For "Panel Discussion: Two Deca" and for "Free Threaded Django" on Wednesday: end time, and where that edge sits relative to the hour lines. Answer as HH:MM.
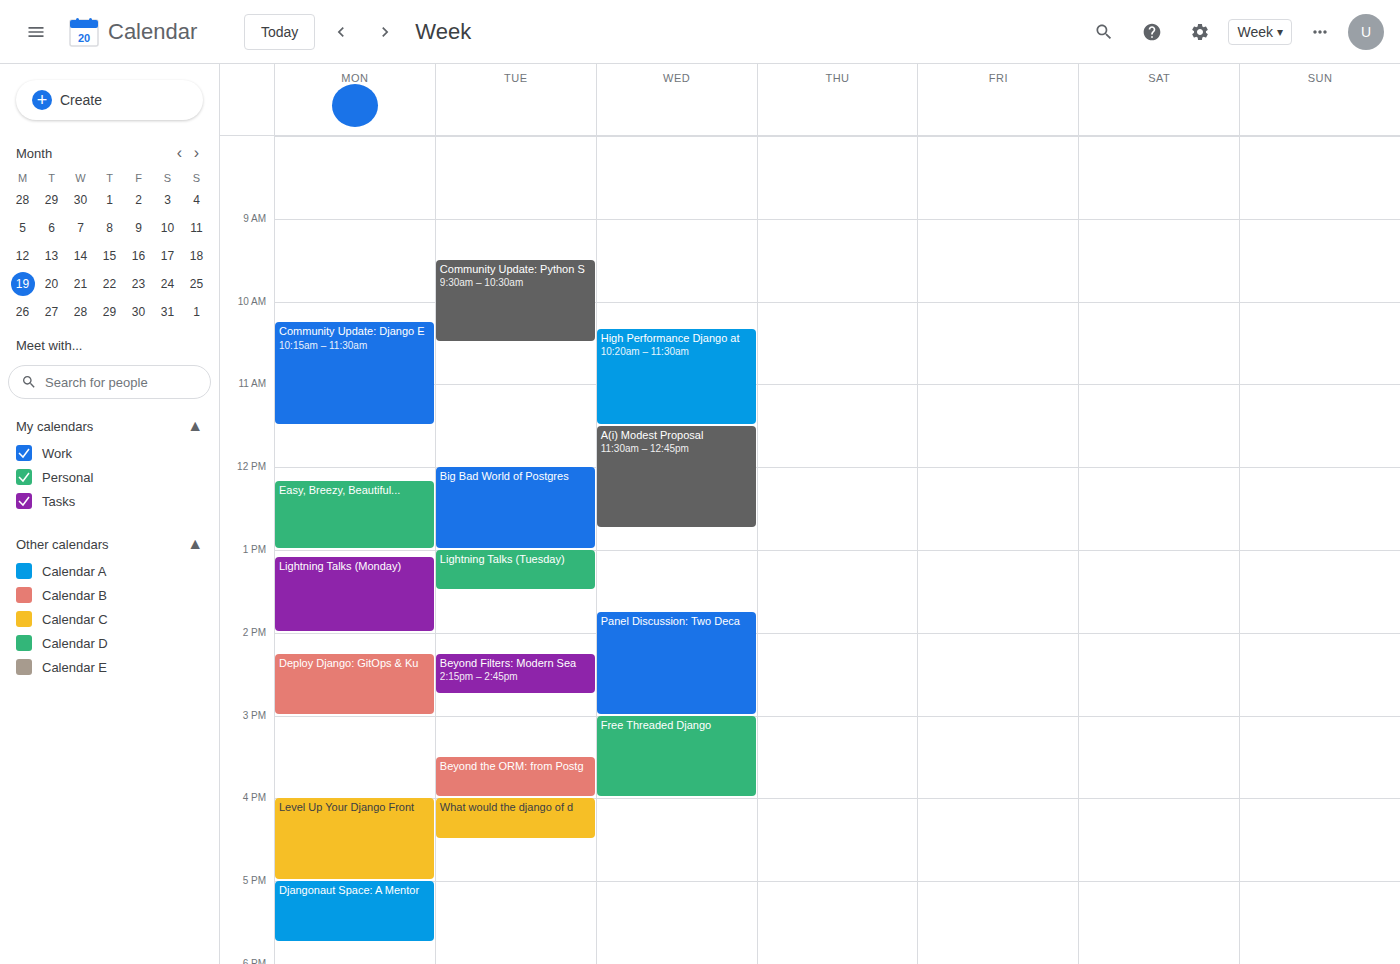
"Panel Discussion: Two Deca": 15:00, exactly on the 15:00 line. "Free Threaded Django": 16:00, exactly on the 16:00 line.